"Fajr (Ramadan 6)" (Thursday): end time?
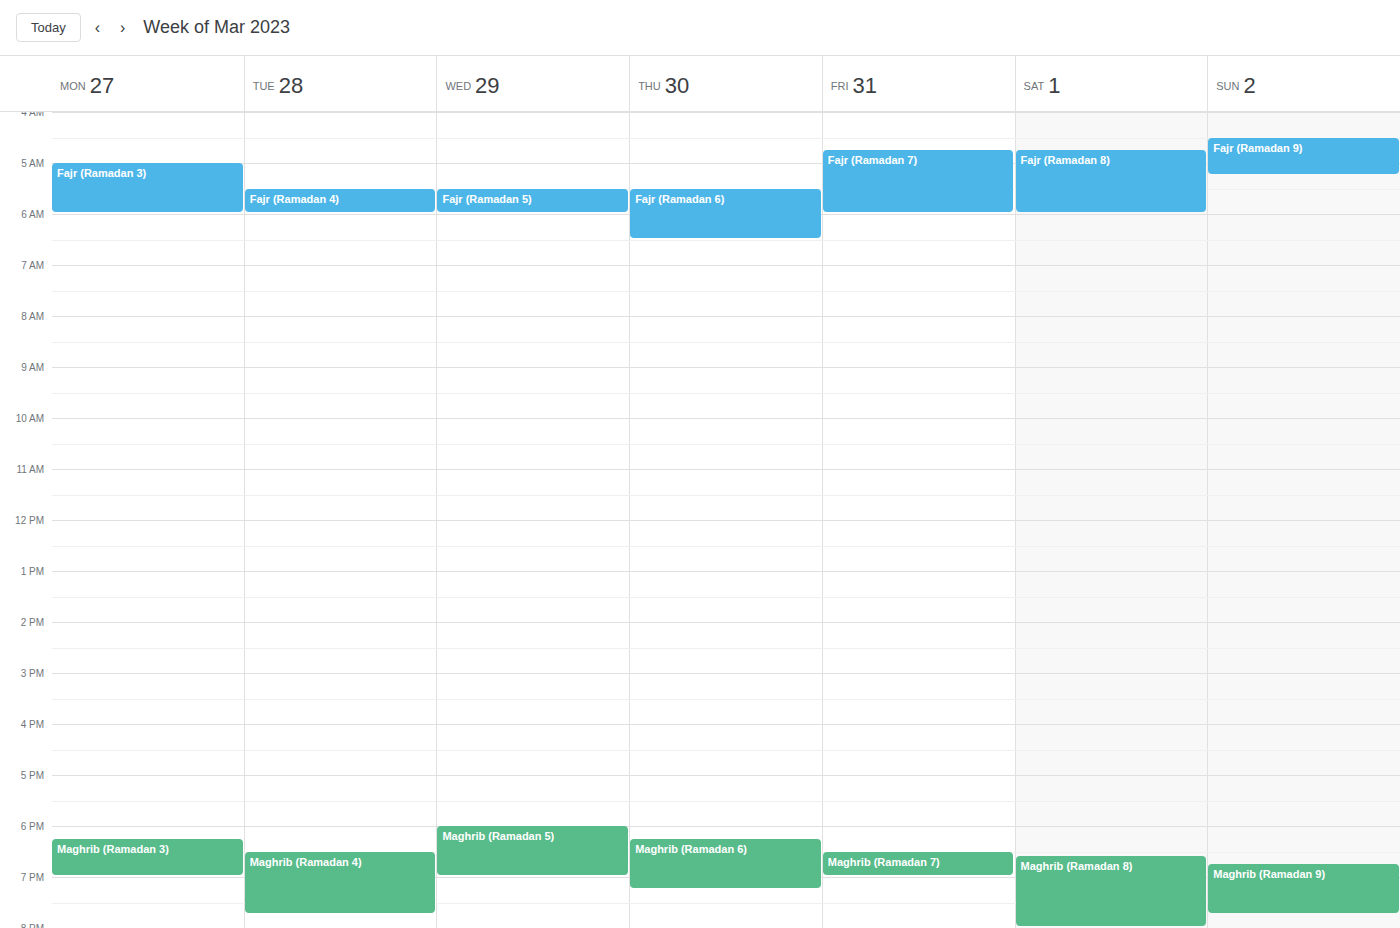
6:30 AM